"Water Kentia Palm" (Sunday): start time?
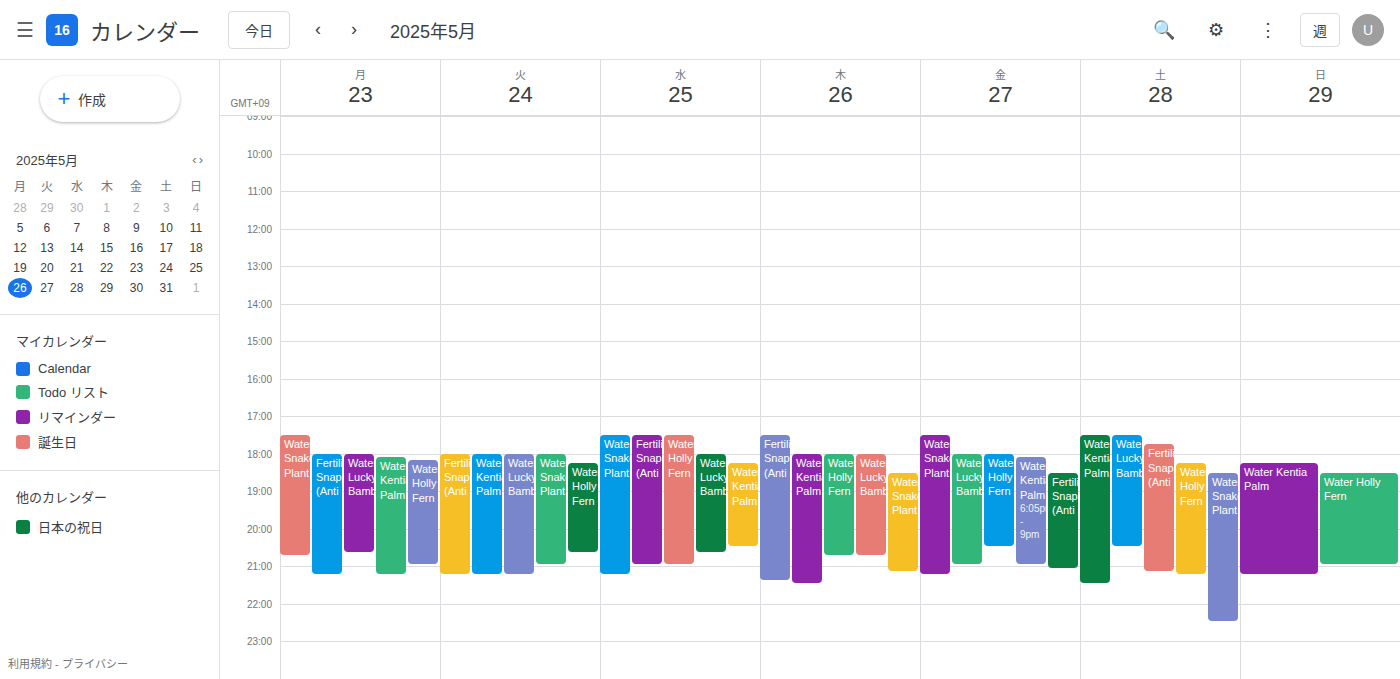
18:15